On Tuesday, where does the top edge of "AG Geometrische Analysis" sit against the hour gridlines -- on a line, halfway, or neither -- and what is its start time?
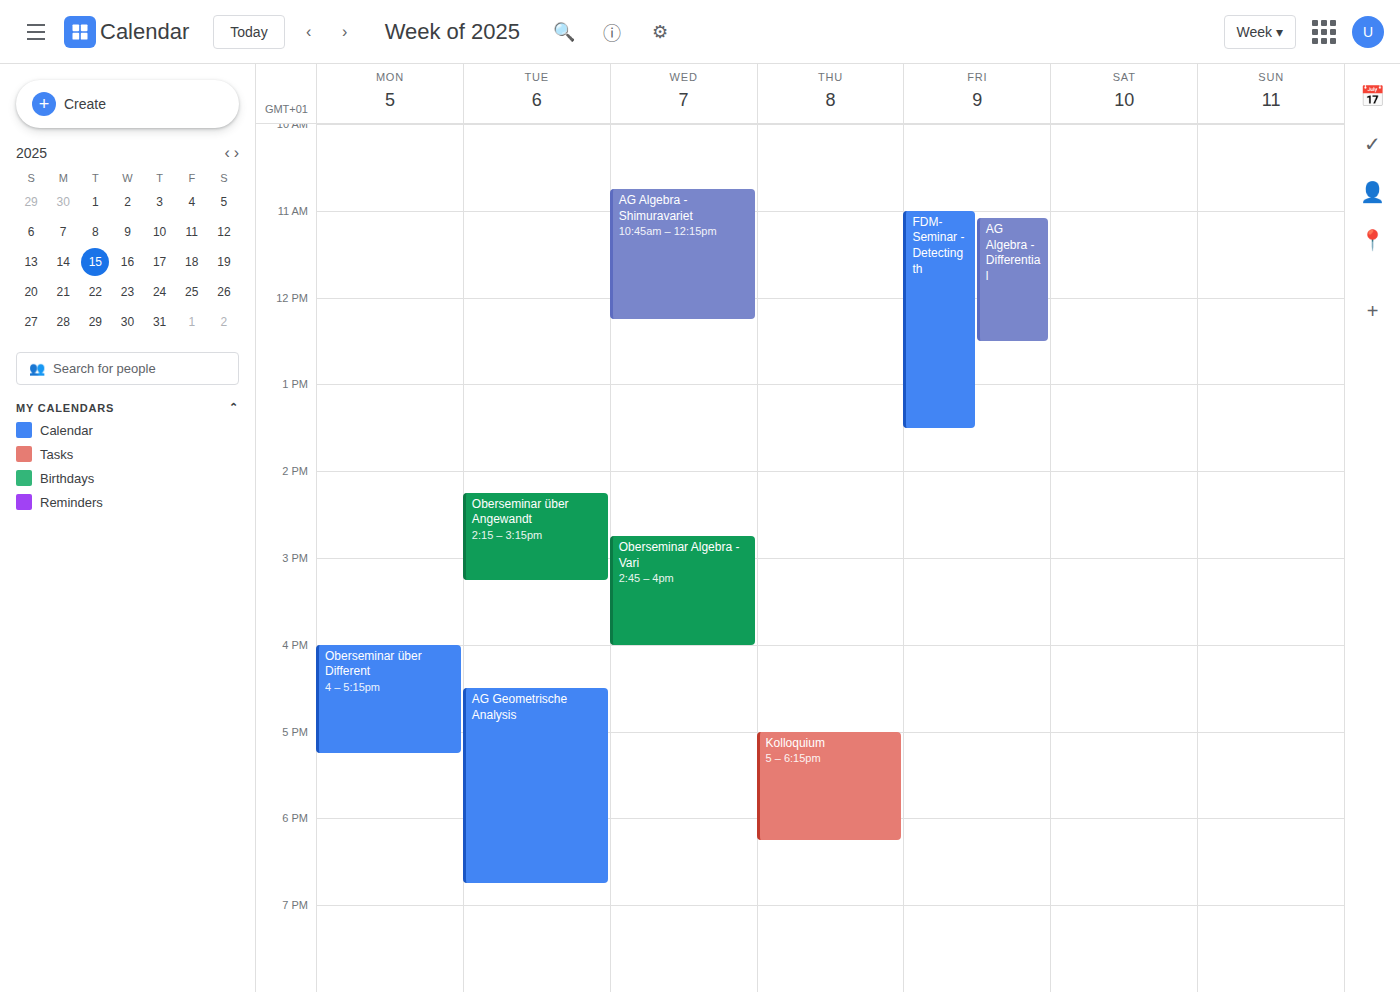
4:30 PM -- halfway between the 4 PM and 5 PM lines.